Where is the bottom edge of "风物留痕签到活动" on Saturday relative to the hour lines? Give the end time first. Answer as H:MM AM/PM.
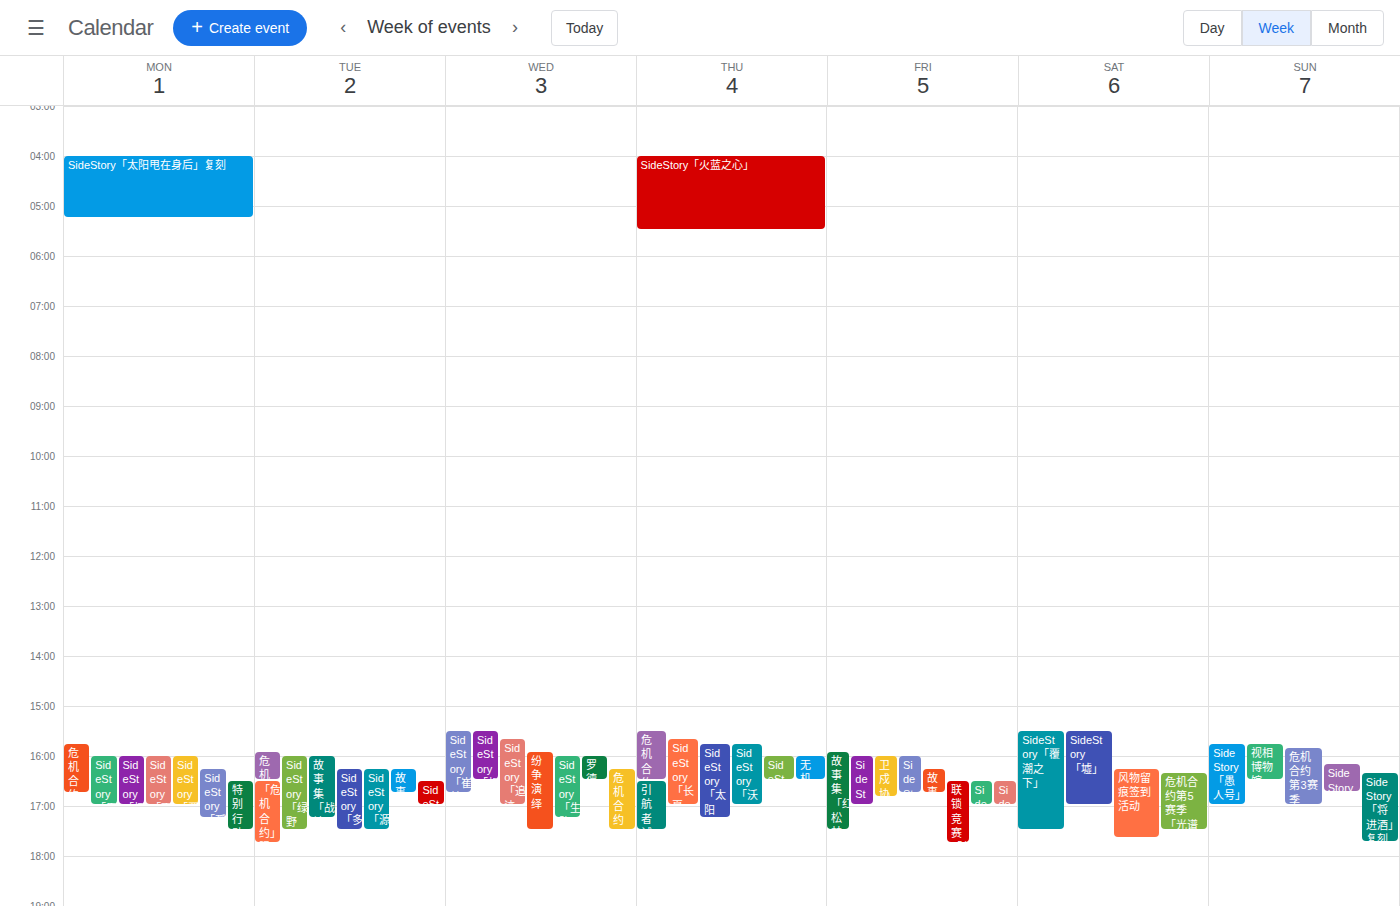
5:40 PM -- neither: 40 minutes below the 5 PM line and 20 minutes above the 6 PM line.